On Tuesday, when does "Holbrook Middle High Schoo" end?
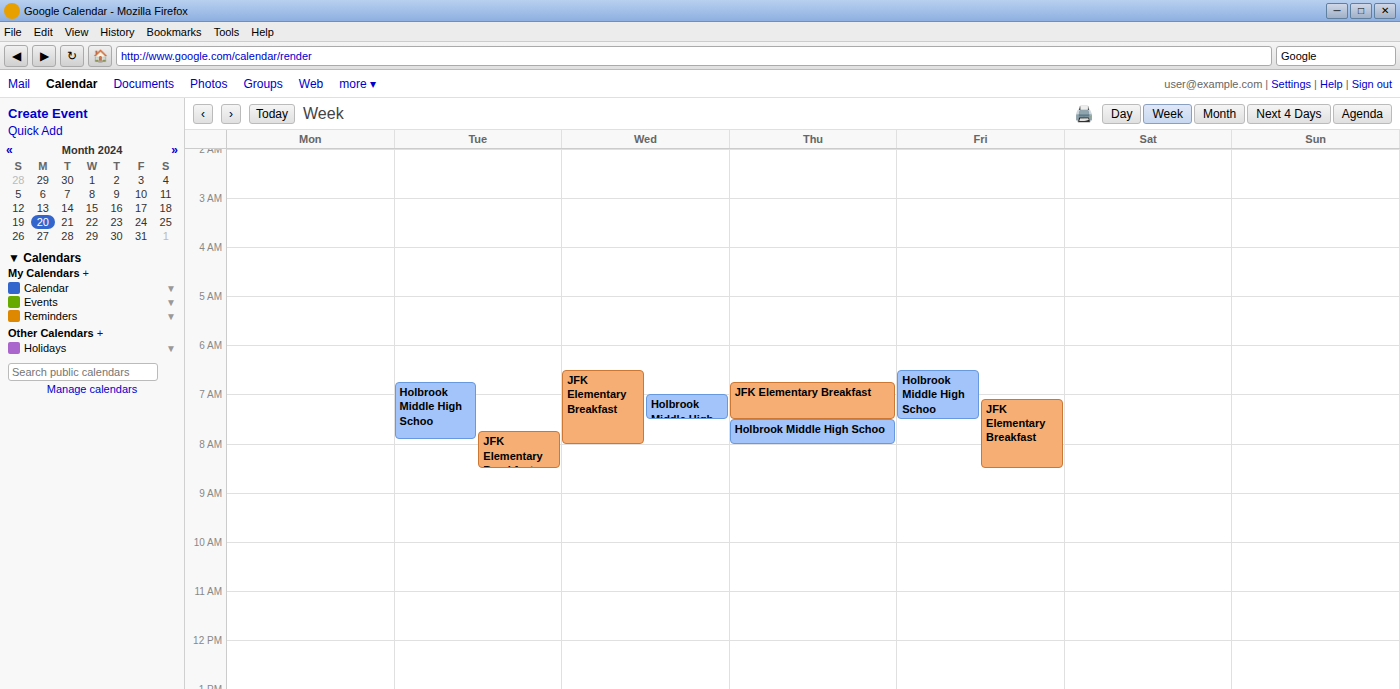
7:55 AM